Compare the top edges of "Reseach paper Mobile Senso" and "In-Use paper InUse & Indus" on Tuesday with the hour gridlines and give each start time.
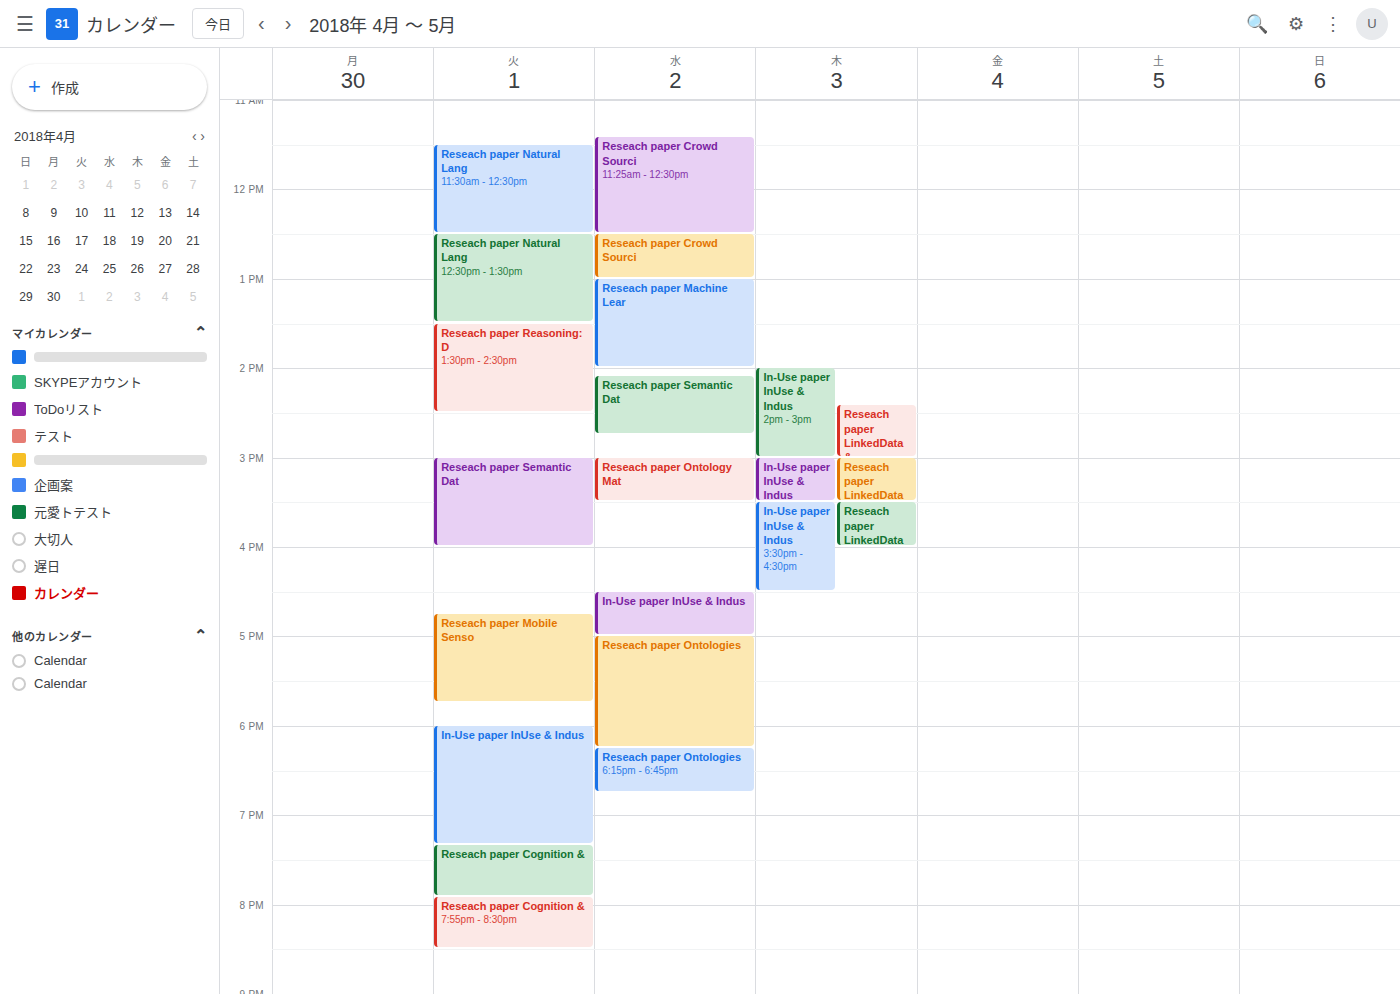
"Reseach paper Mobile Senso": 4:45 PM, neither: three quarters of the way from the 4 PM line to the 5 PM line. "In-Use paper InUse & Indus": 6:00 PM, exactly on the 6 PM line.